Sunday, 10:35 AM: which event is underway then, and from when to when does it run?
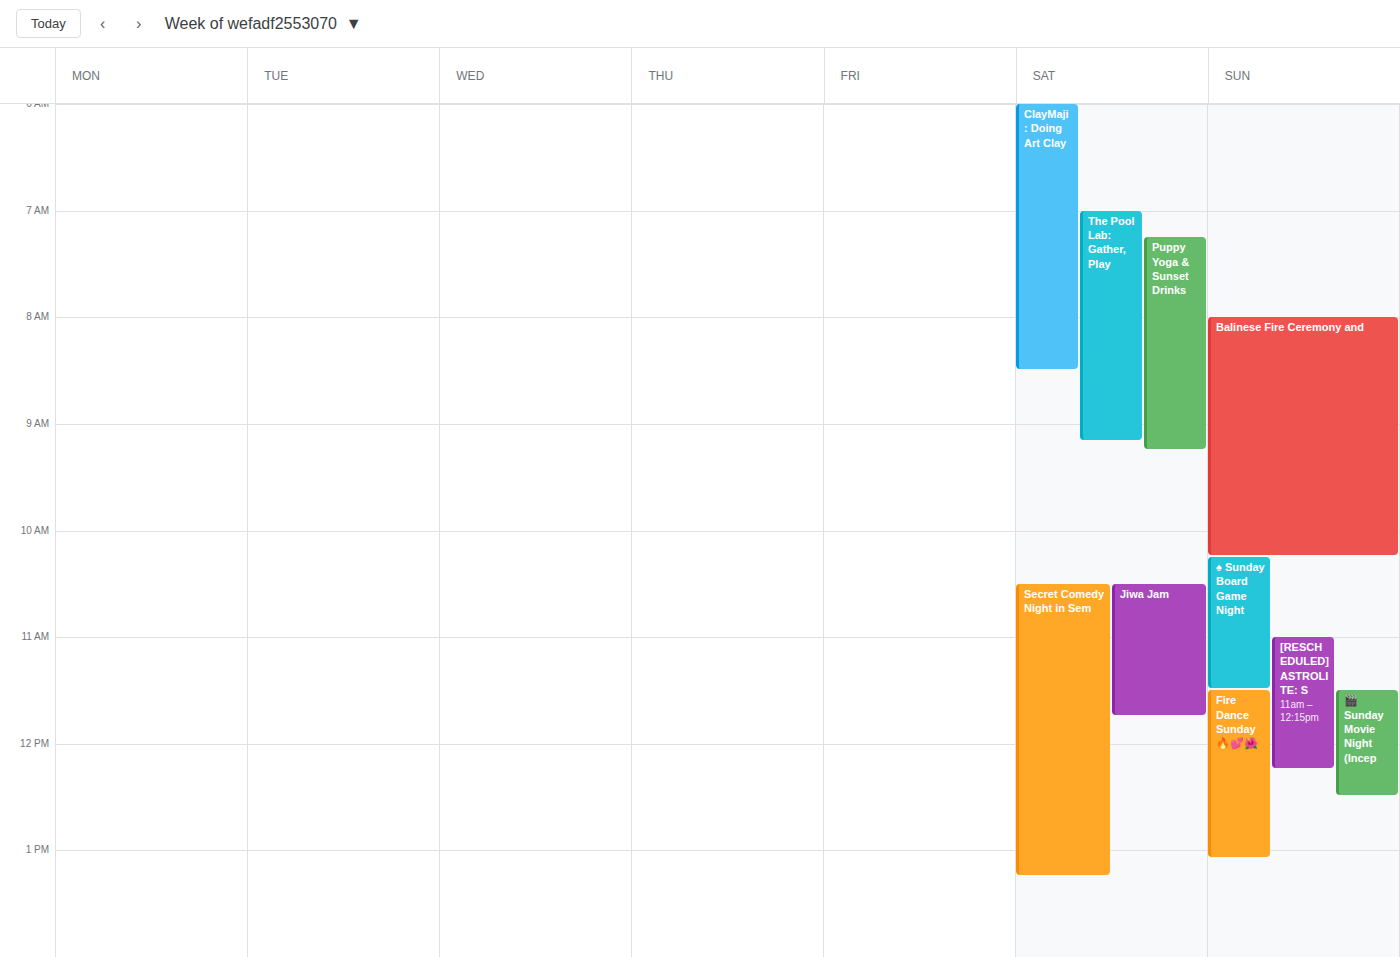
"♠ Sunday Board Game Night", 10:15 AM to 11:30 AM